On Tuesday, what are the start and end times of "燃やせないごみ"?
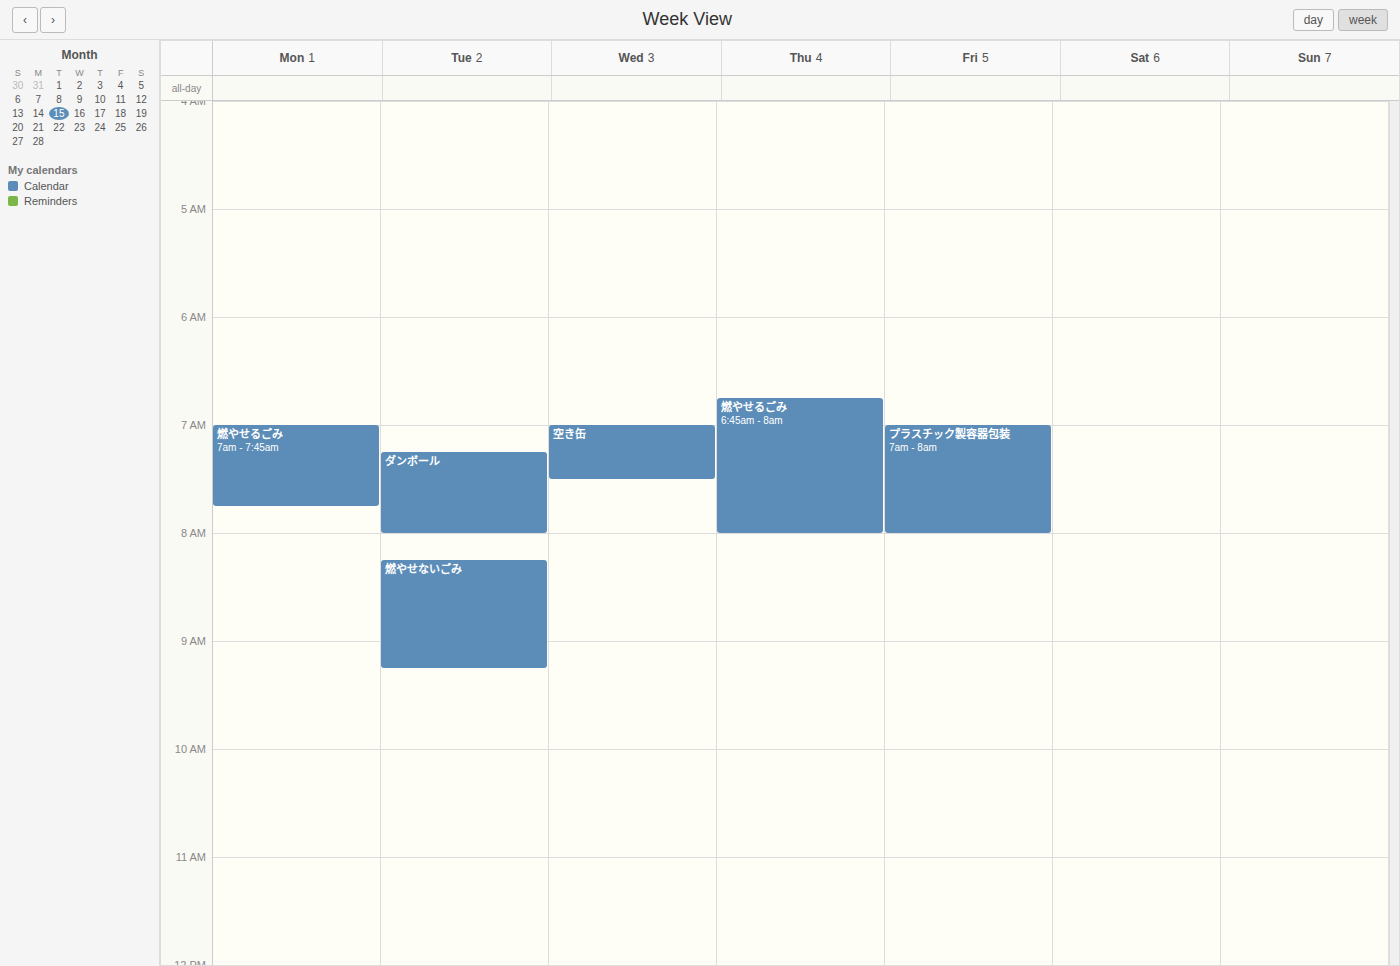
8:15 AM to 9:15 AM